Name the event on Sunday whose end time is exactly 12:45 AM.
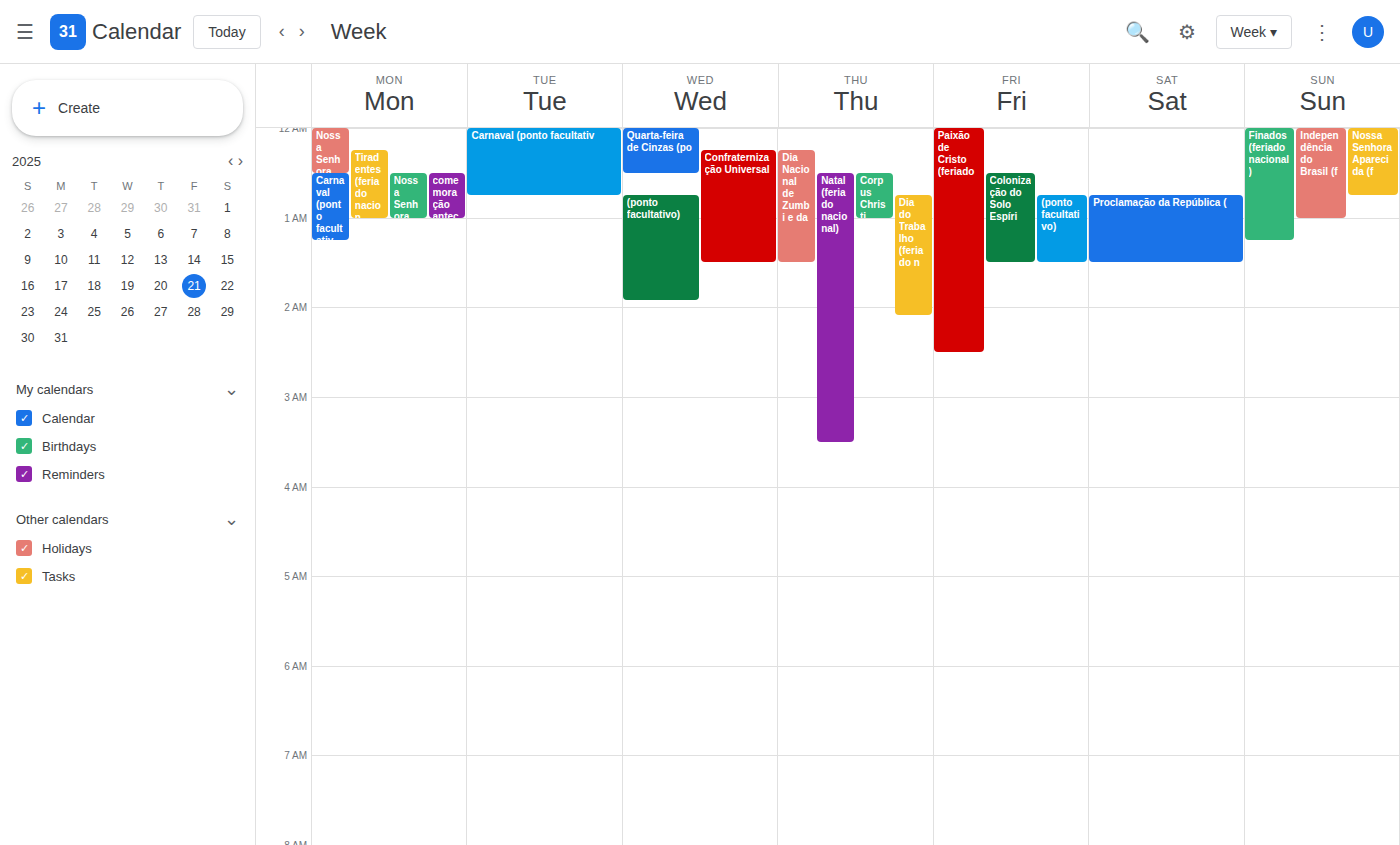
"Nossa Senhora Aparecida (f"